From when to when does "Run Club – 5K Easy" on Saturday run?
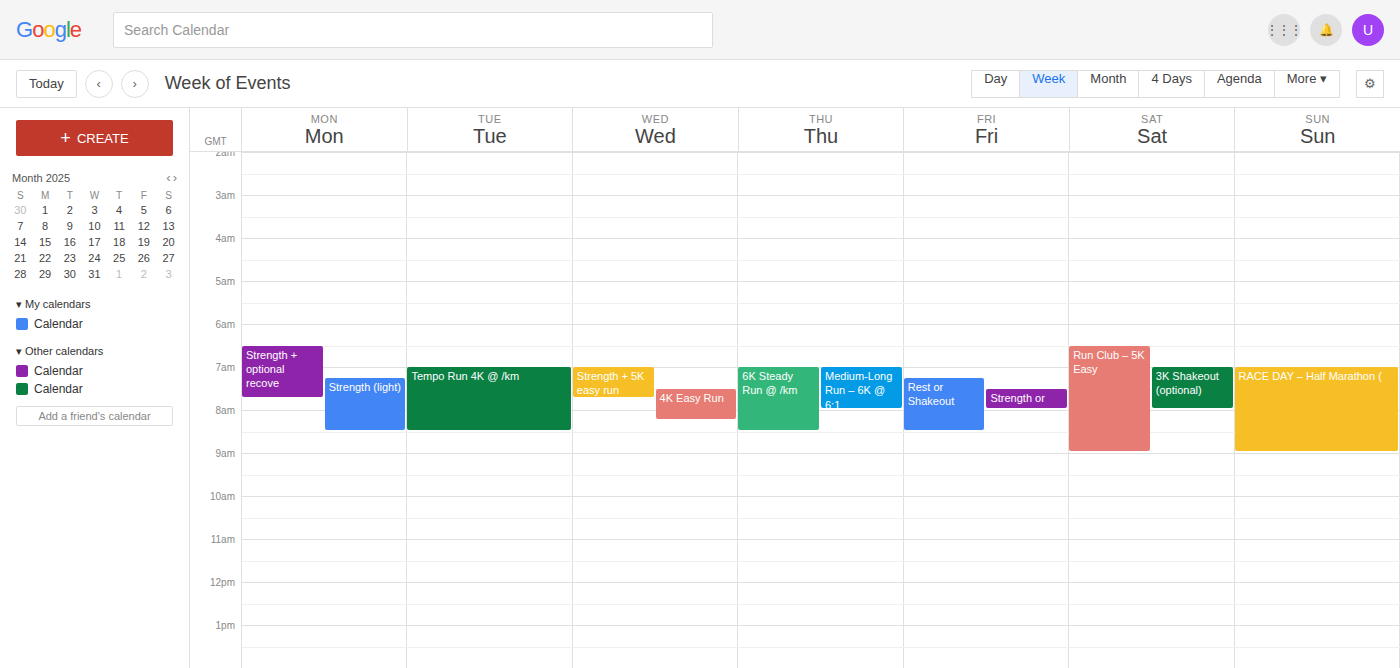
6:30 AM to 9:00 AM